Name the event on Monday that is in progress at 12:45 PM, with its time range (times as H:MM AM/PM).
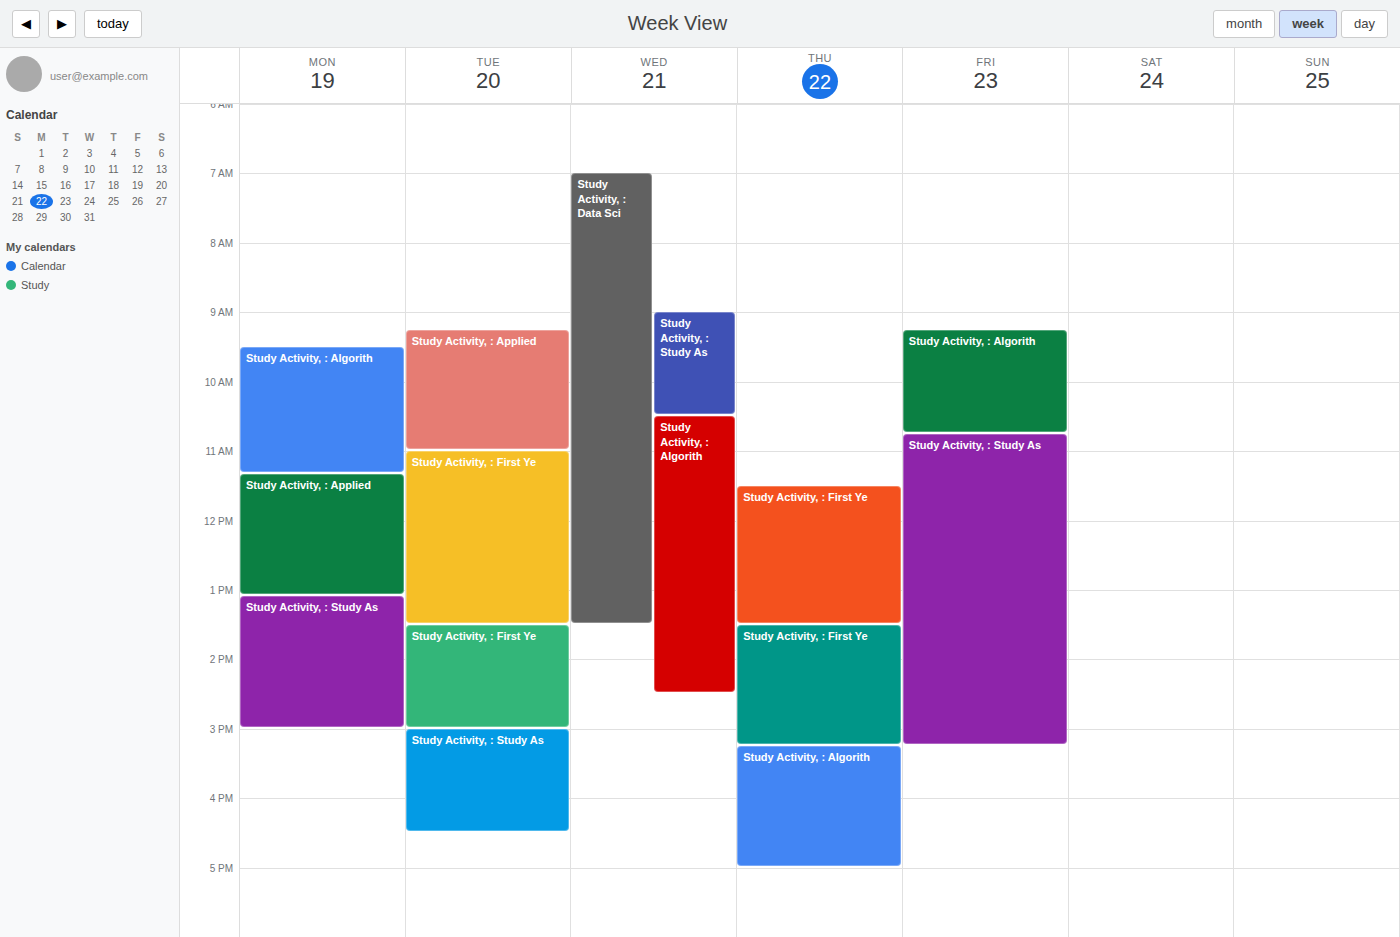
"Study Activity, : Applied", 11:20 AM to 1:05 PM